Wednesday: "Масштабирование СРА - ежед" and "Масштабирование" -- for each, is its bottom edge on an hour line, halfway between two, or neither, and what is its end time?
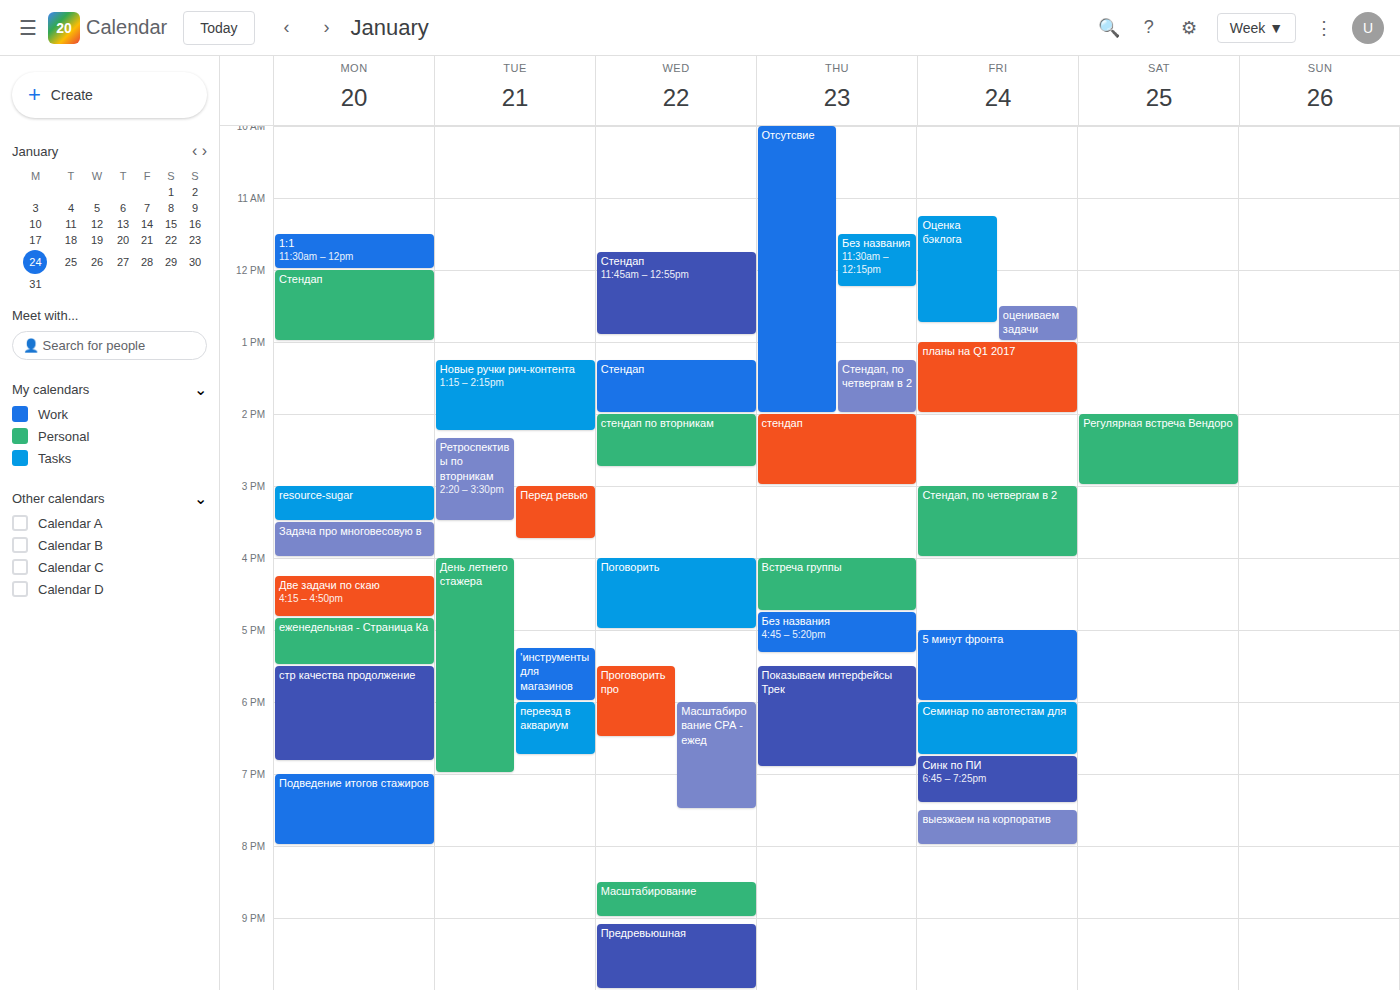
"Масштабирование СРА - ежед": 7:30 PM, halfway between the 7 PM and 8 PM lines. "Масштабирование": 9:00 PM, exactly on the 9 PM line.